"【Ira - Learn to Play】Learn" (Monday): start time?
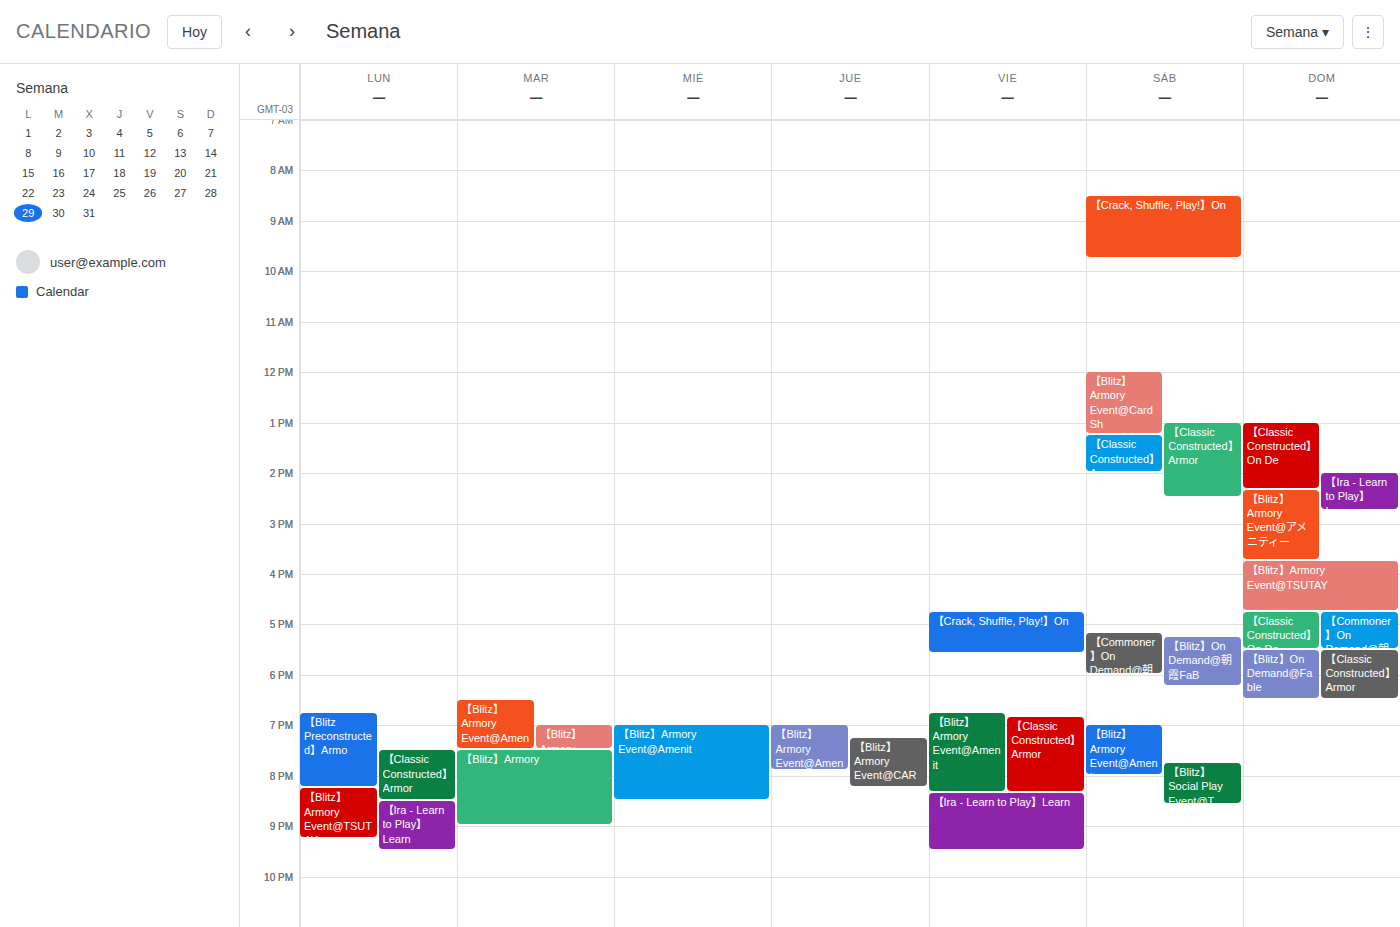
8:30 PM